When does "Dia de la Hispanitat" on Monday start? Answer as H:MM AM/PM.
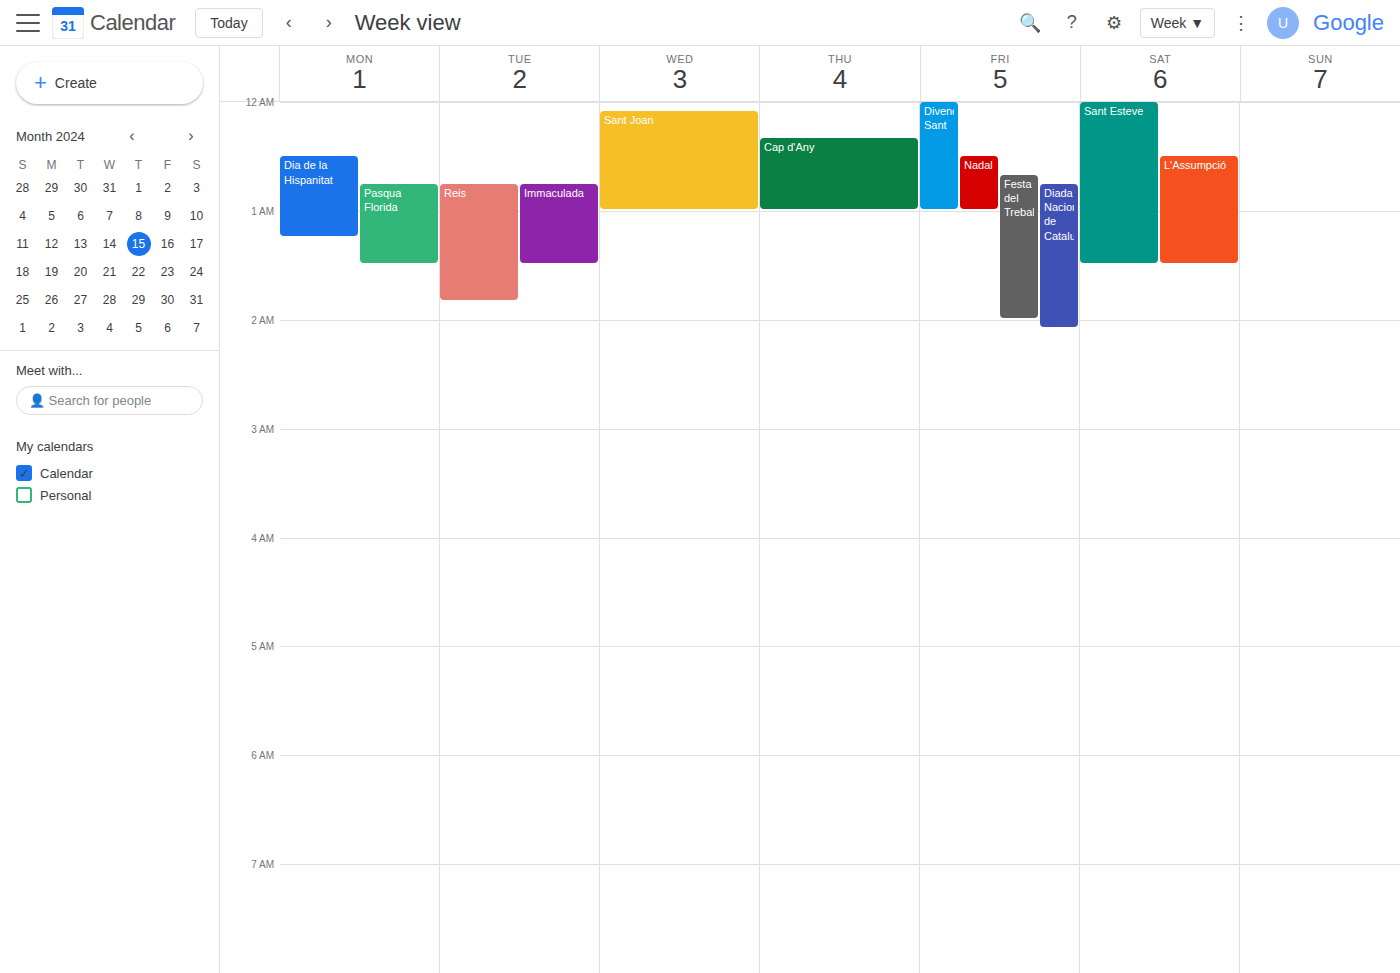
12:30 AM